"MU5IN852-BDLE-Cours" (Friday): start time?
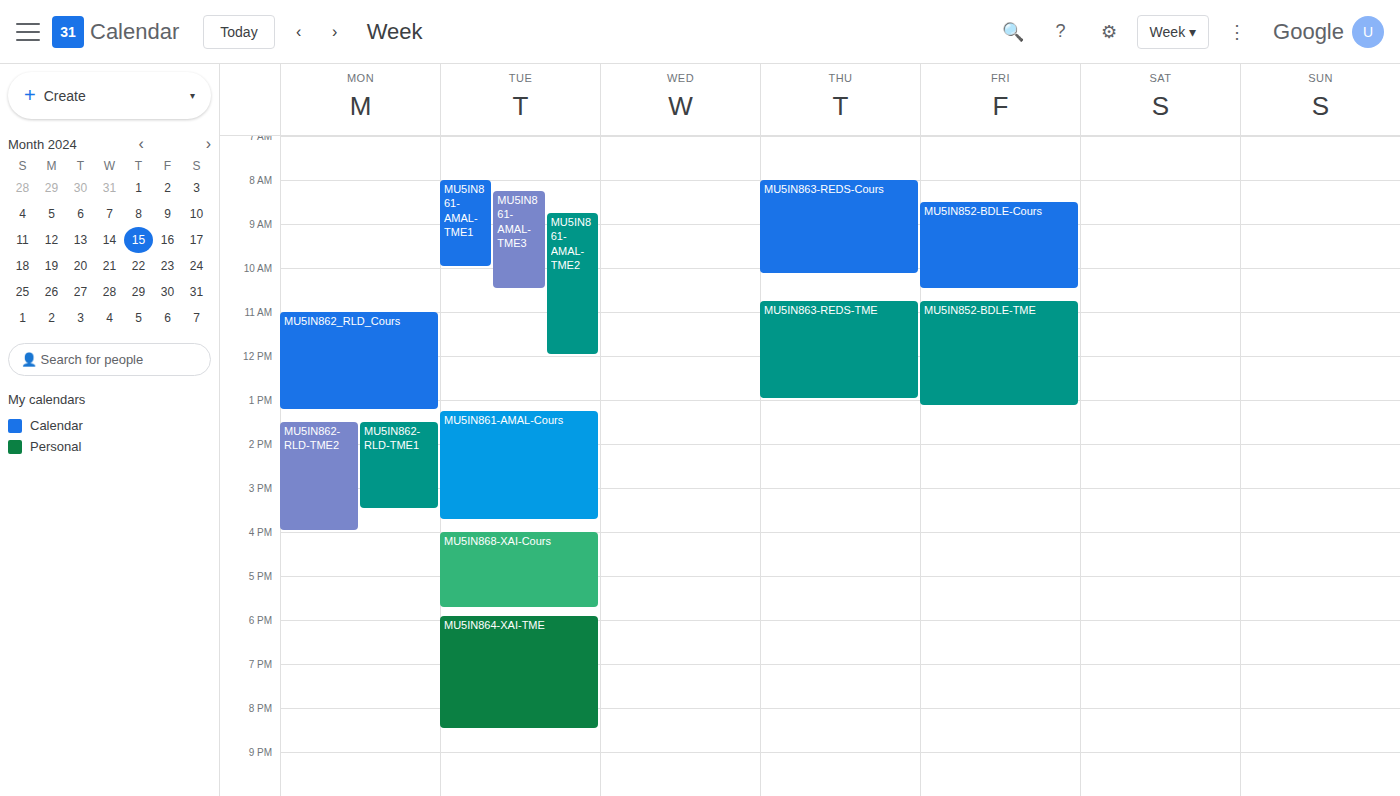
8:30 AM